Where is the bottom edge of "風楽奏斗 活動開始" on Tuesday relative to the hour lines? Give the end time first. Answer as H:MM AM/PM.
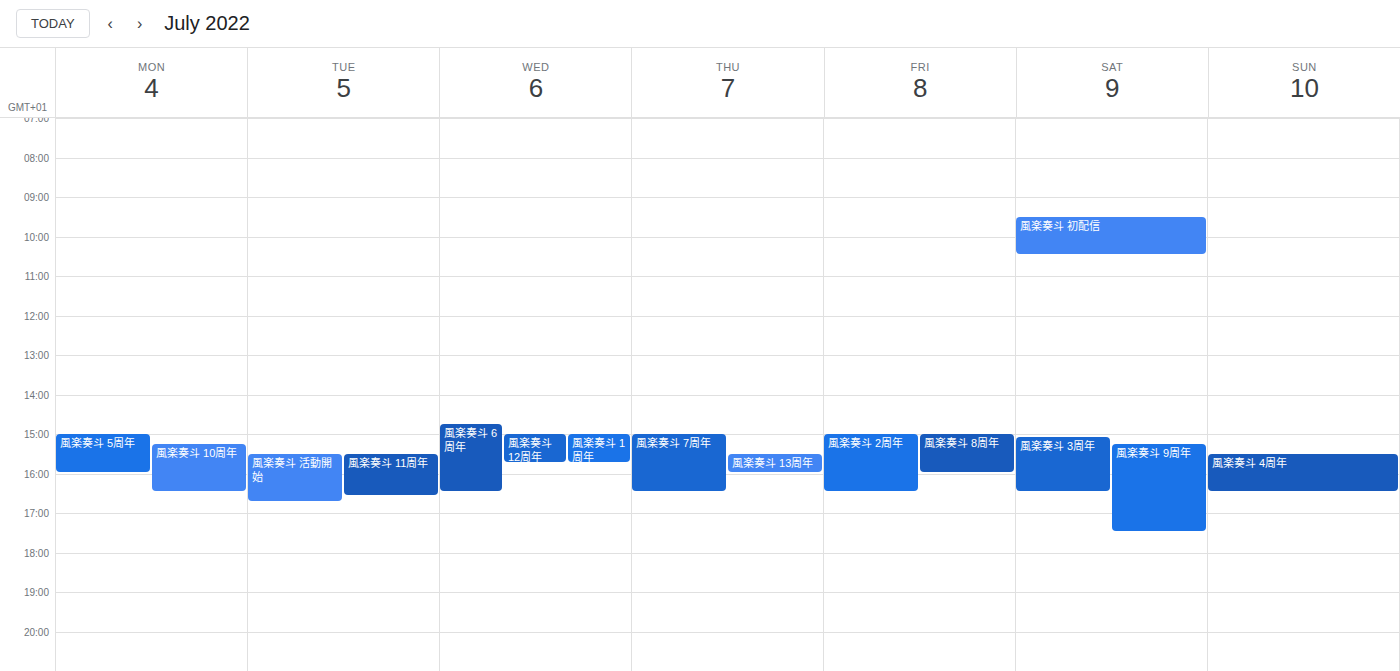
4:45 PM -- neither: three quarters of the way from the 4 PM line to the 5 PM line.